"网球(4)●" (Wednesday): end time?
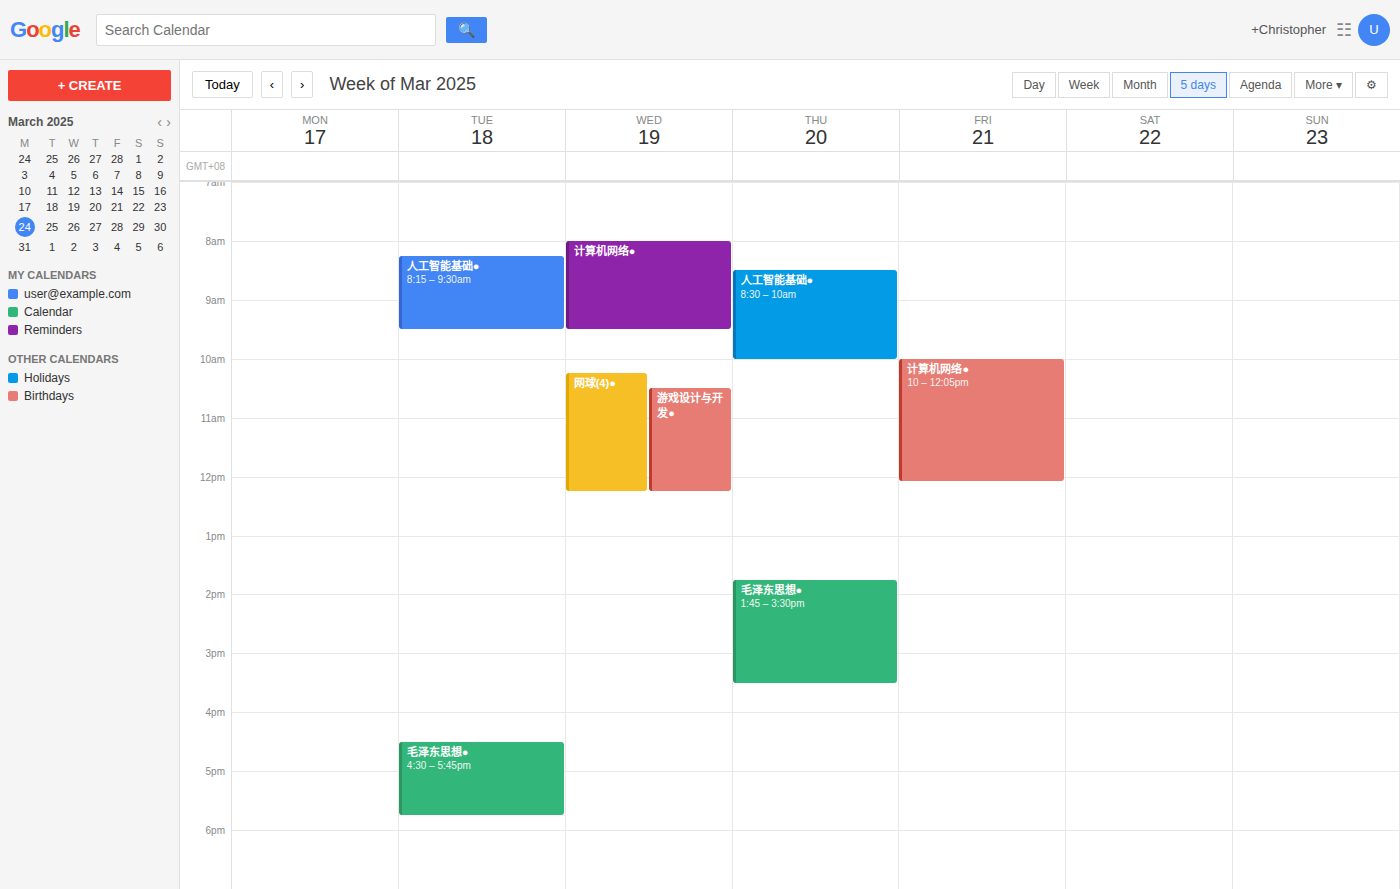
12:15 PM